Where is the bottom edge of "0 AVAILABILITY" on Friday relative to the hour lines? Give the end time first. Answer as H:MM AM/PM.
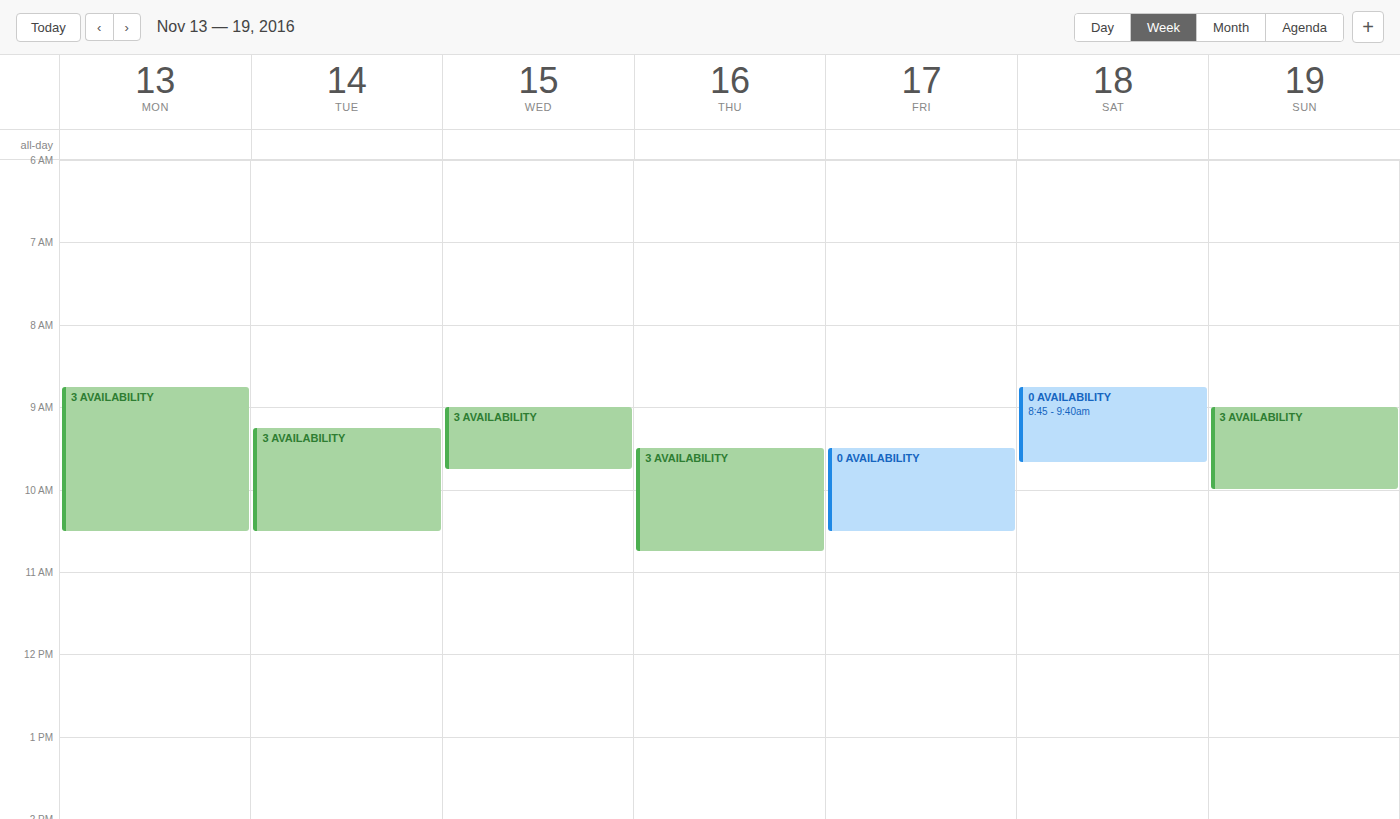
10:30 AM -- halfway between the 10 AM and 11 AM lines.